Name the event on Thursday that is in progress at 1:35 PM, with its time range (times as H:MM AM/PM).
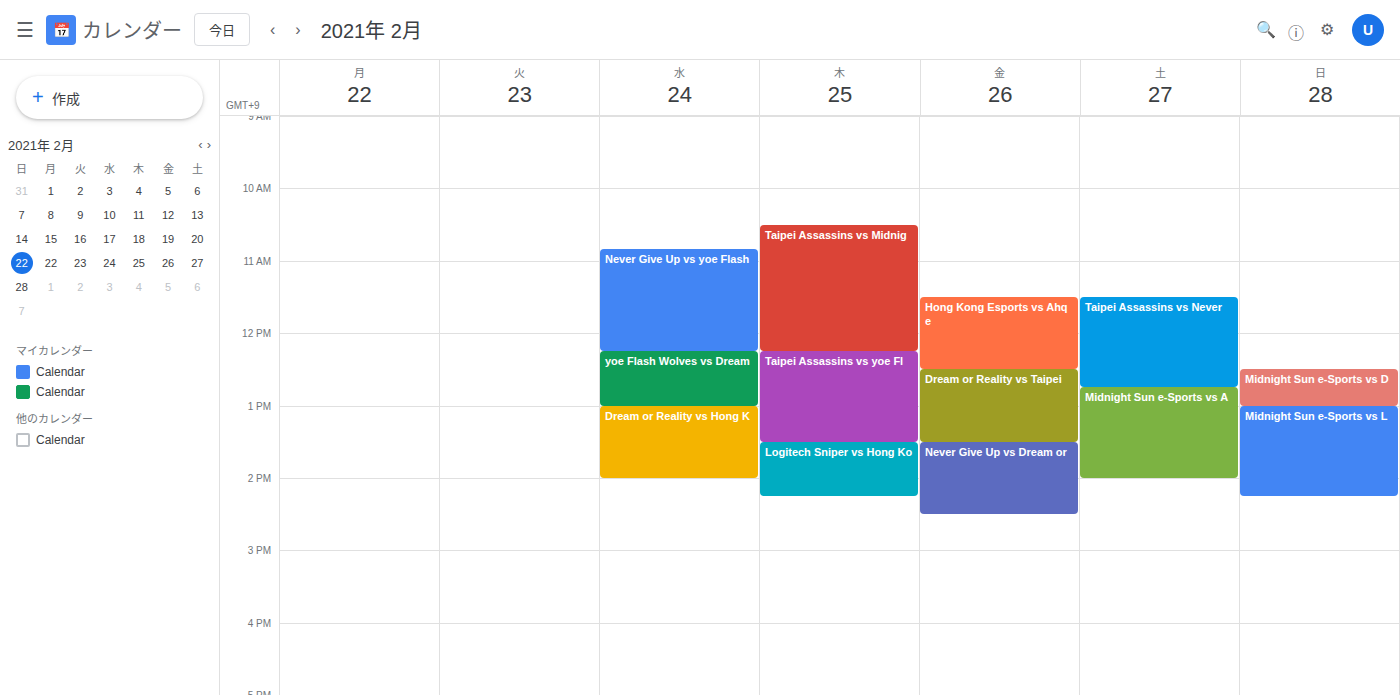
"Logitech Sniper vs Hong Ko", 1:30 PM to 2:15 PM